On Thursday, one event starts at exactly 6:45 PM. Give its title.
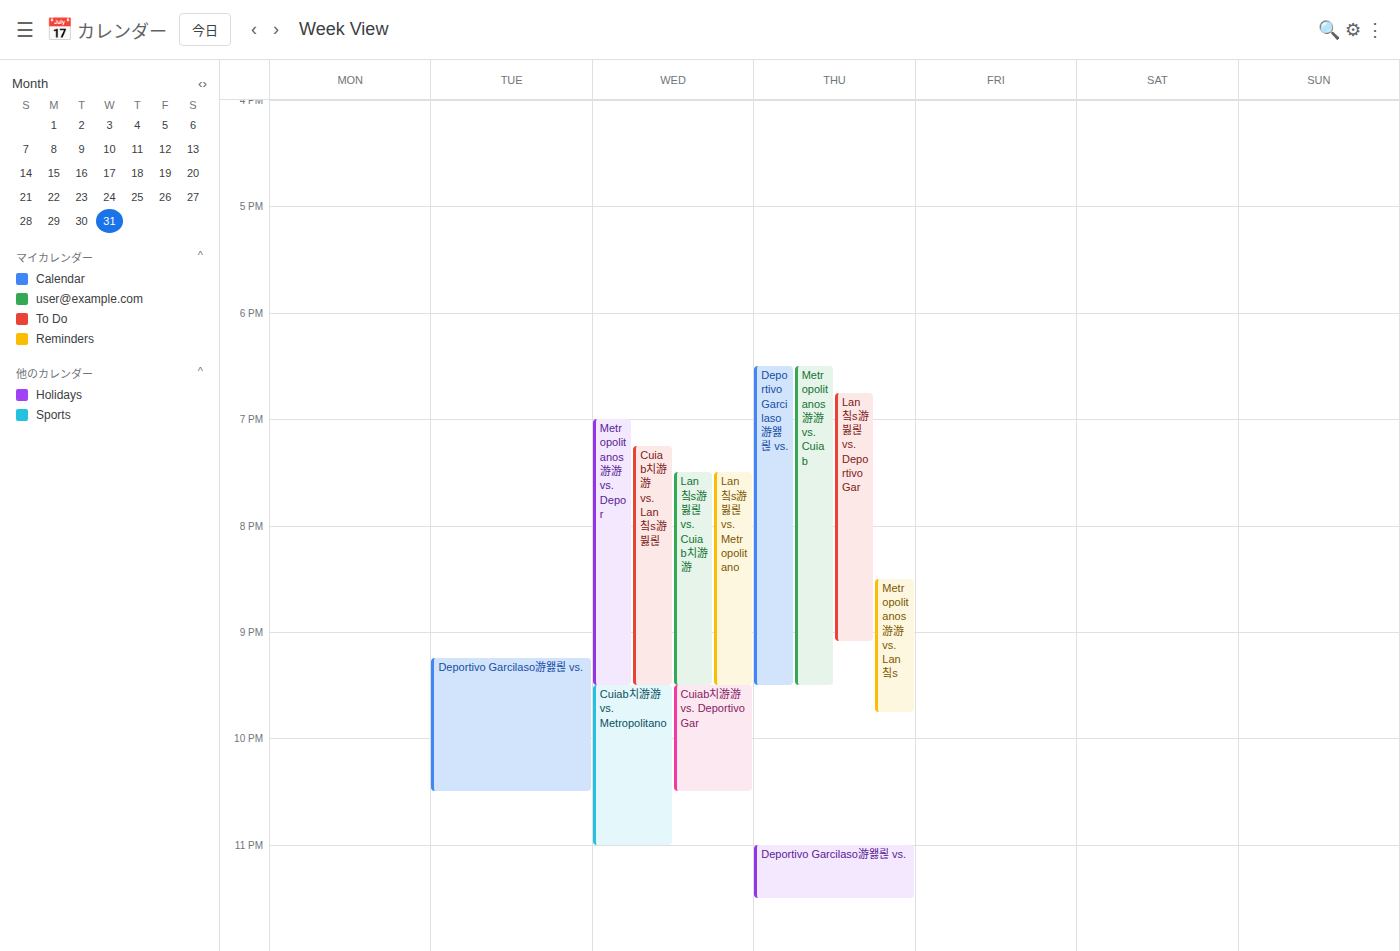
"Lan칰s游뷣릖 vs. Deportivo Gar"